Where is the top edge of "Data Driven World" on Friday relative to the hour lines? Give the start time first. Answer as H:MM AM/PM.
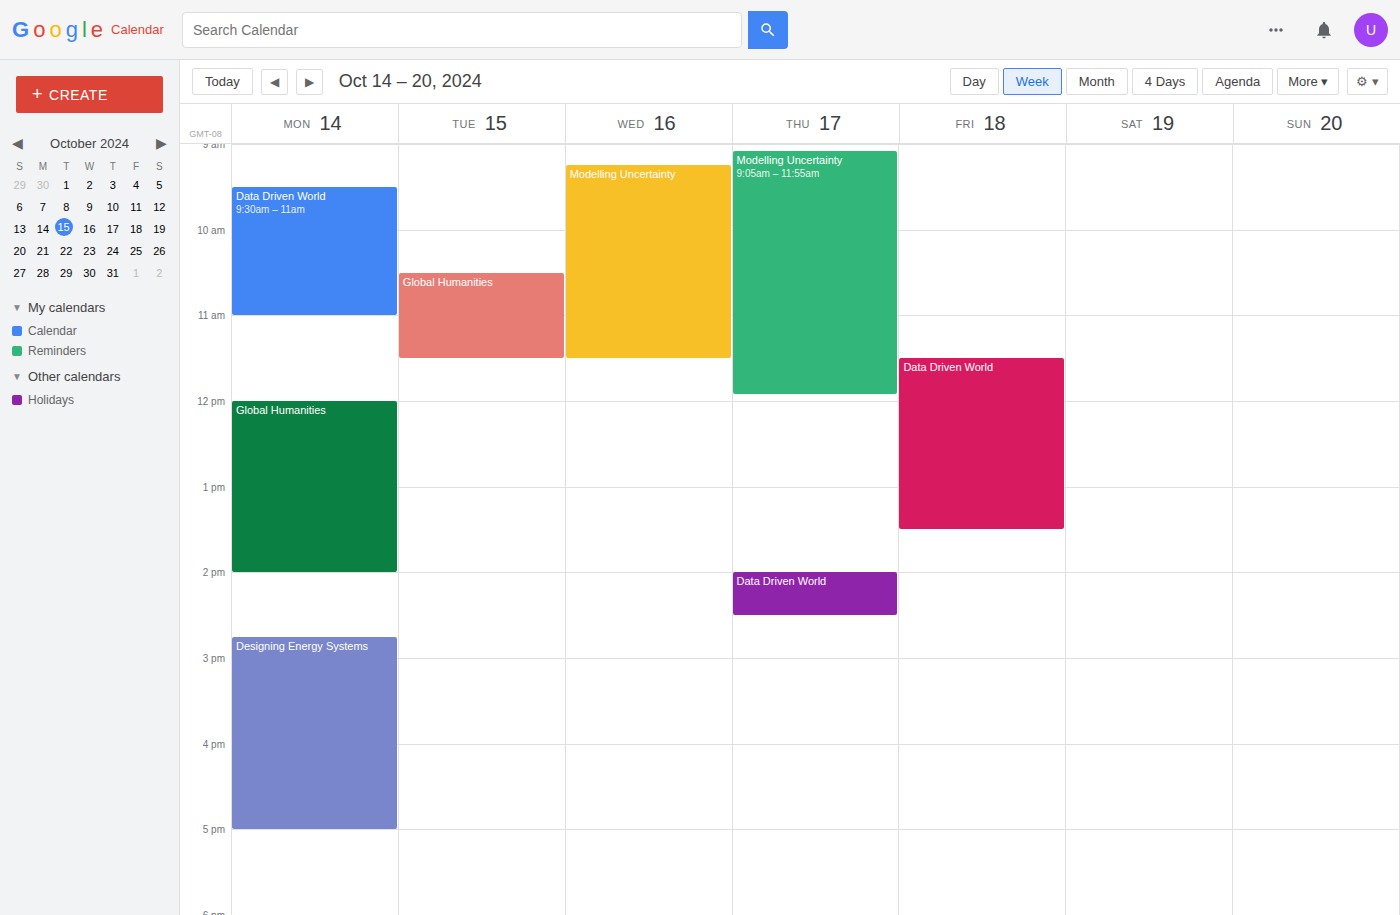
11:30 AM -- halfway between the 11 AM and 12 PM lines.